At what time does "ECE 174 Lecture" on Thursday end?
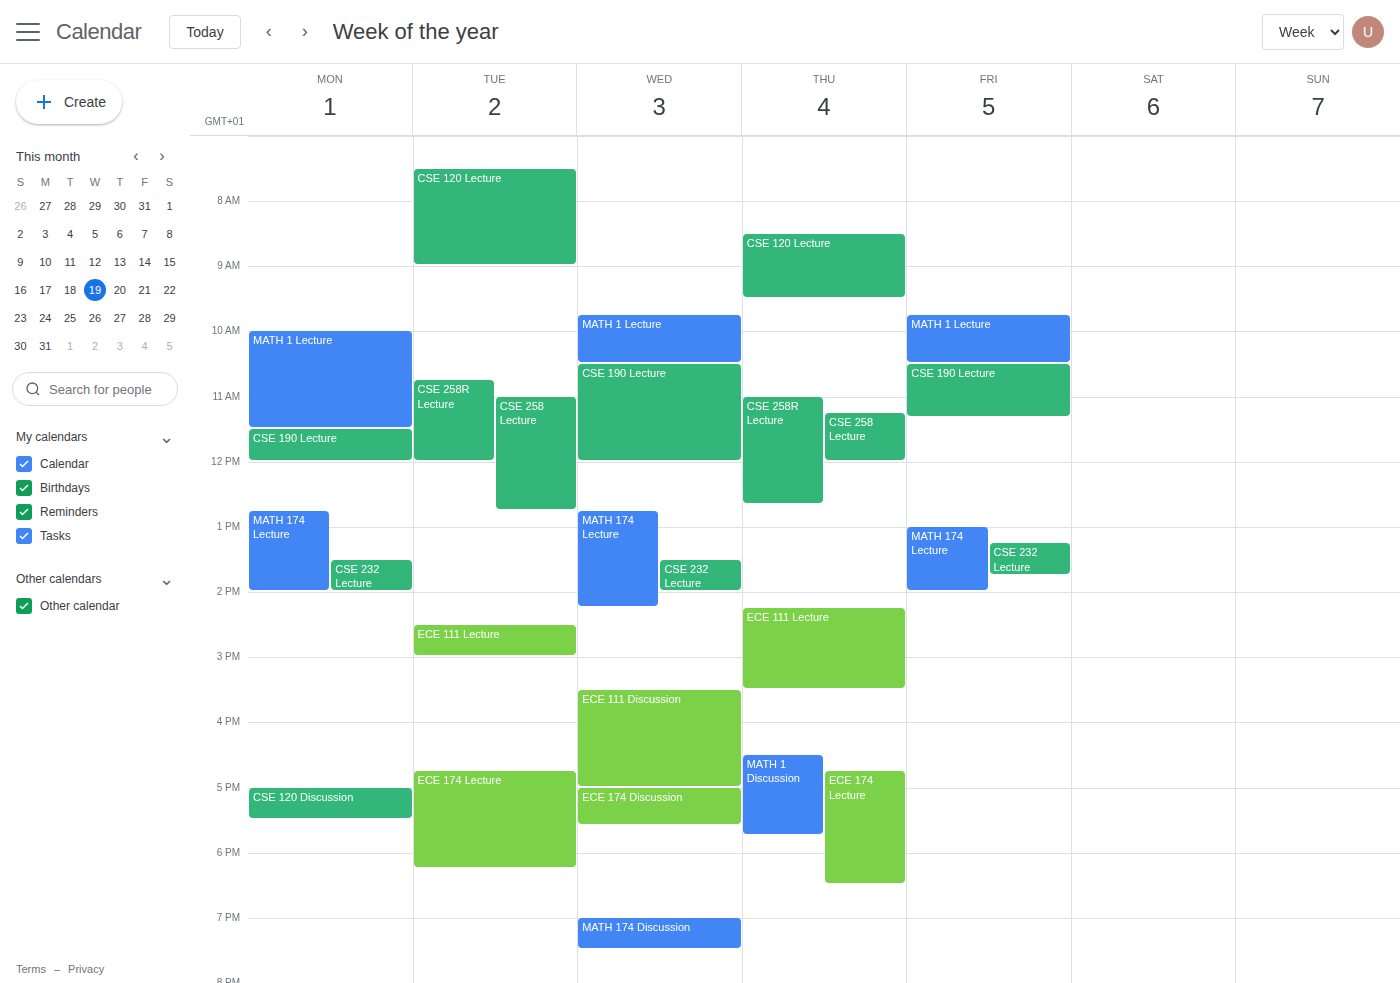
6:30 PM